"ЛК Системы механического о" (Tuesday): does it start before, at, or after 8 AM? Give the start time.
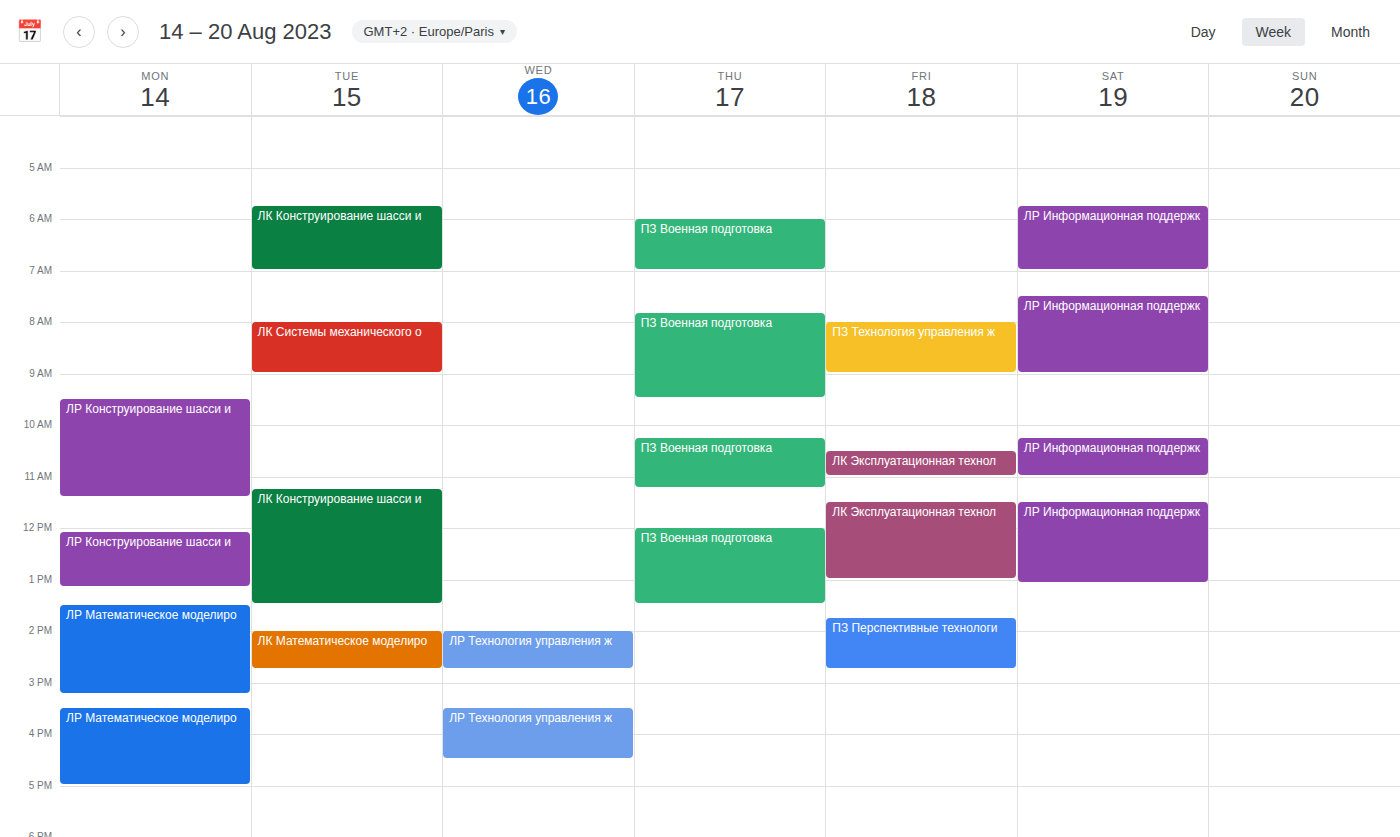
8:00 AM -- exactly at 8 AM, on the 8 AM line.